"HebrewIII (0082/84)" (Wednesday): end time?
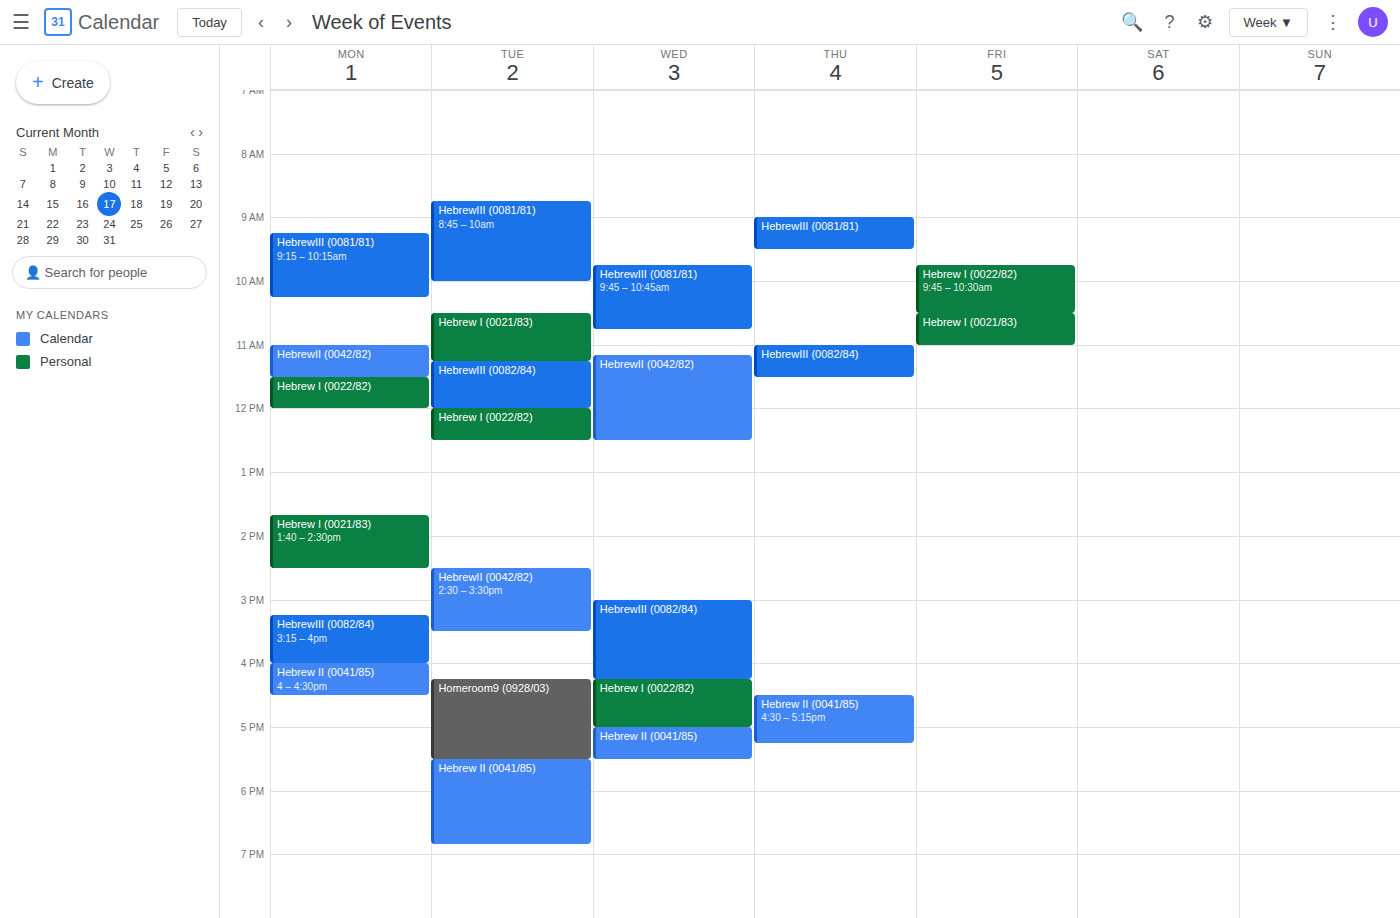
4:15 PM